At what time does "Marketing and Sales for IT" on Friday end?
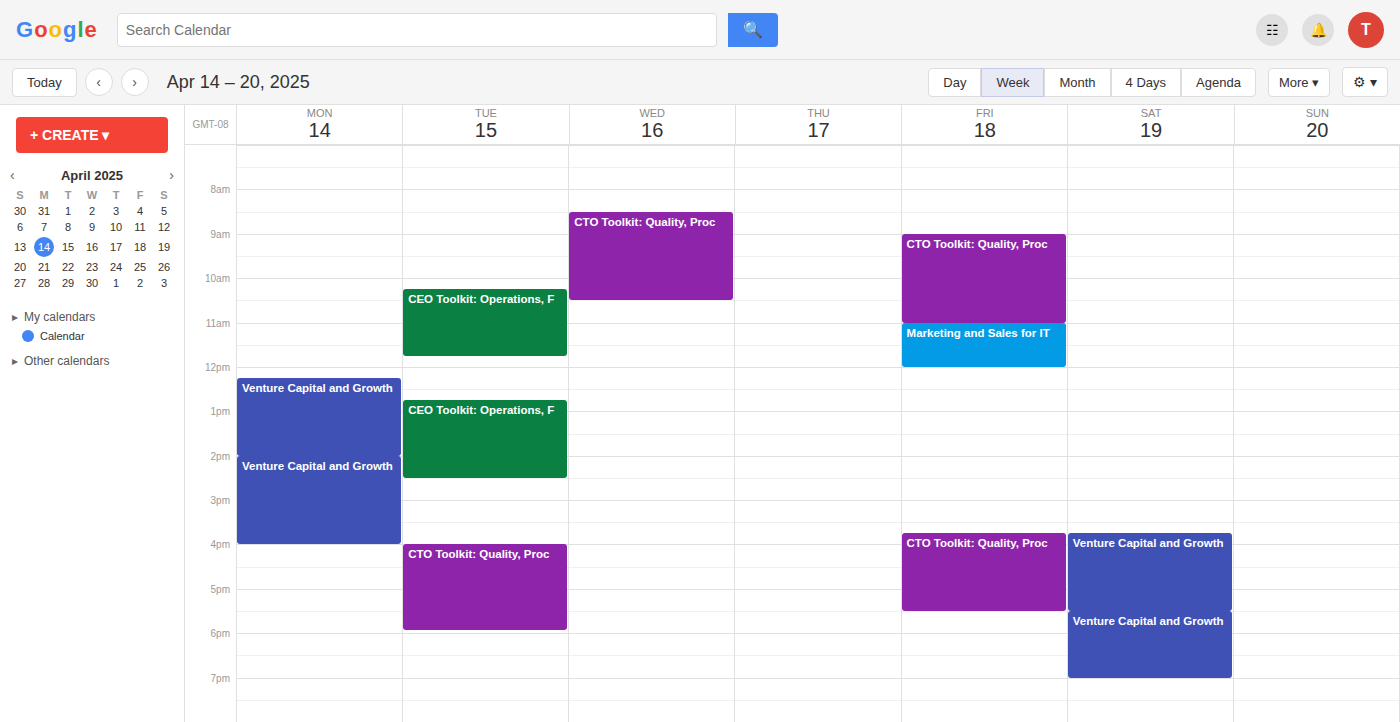
12:00 PM